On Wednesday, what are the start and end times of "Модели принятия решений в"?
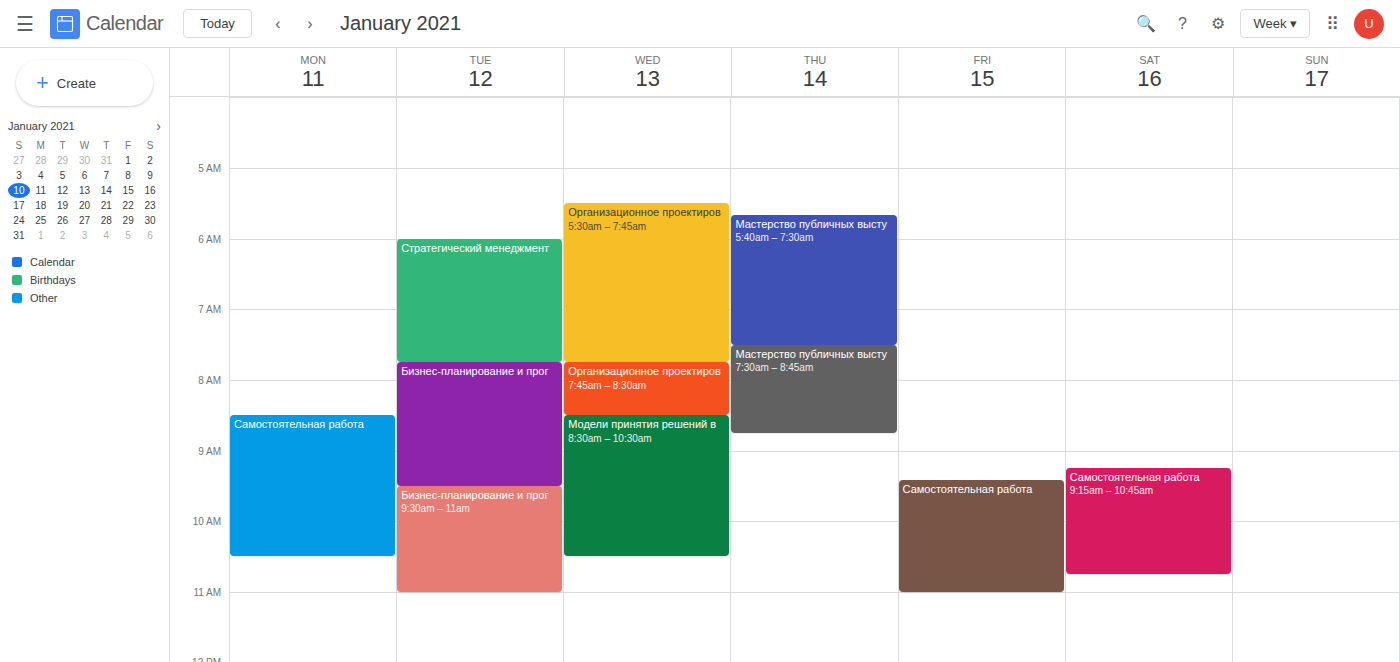
8:30 AM to 10:30 AM